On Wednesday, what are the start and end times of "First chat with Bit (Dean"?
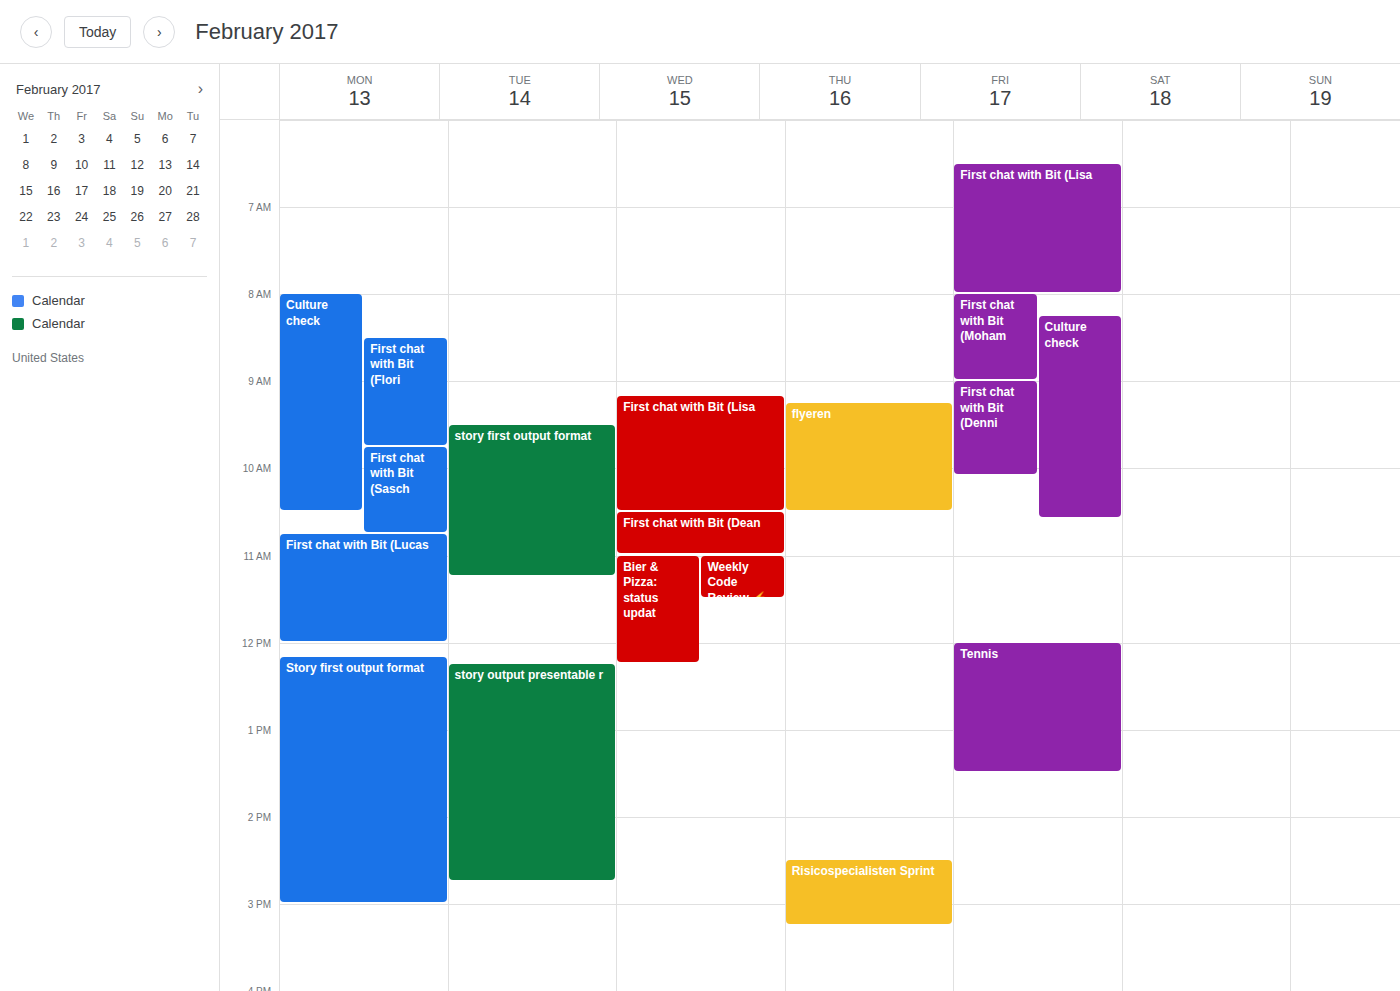
10:30 AM to 11:00 AM